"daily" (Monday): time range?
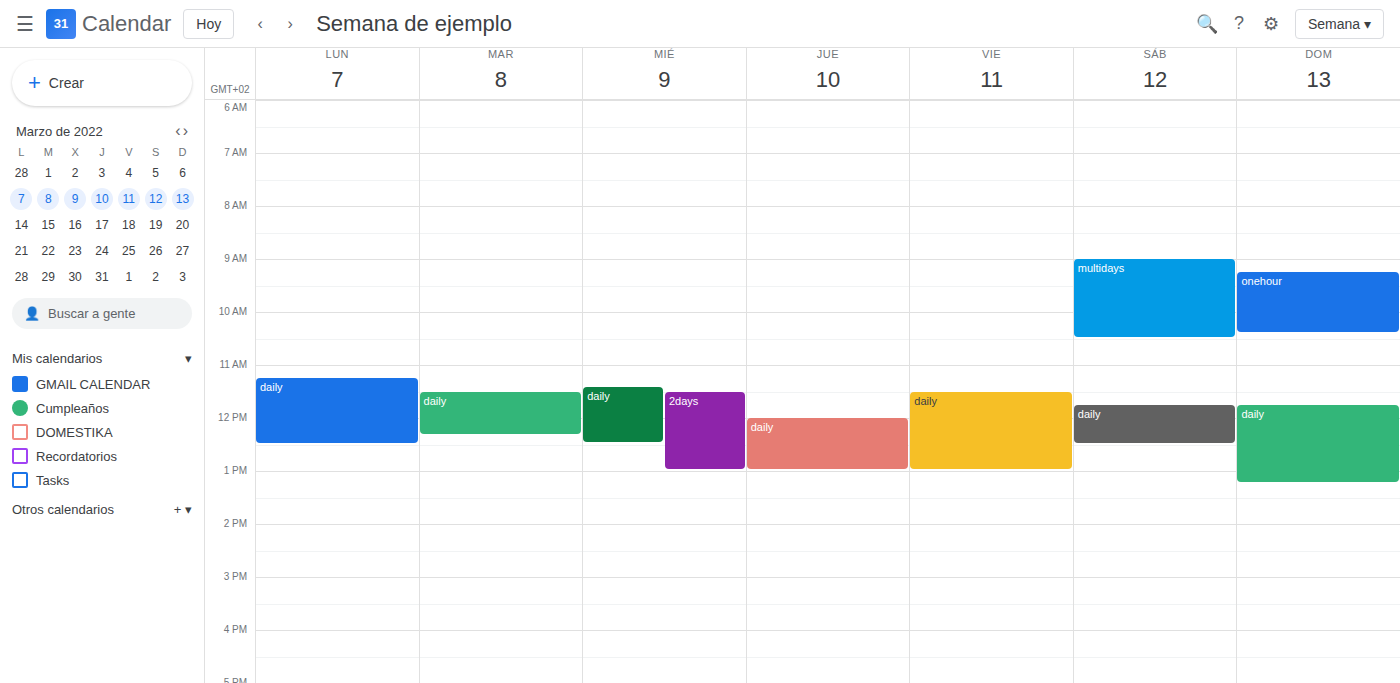
11:15 AM to 12:30 PM